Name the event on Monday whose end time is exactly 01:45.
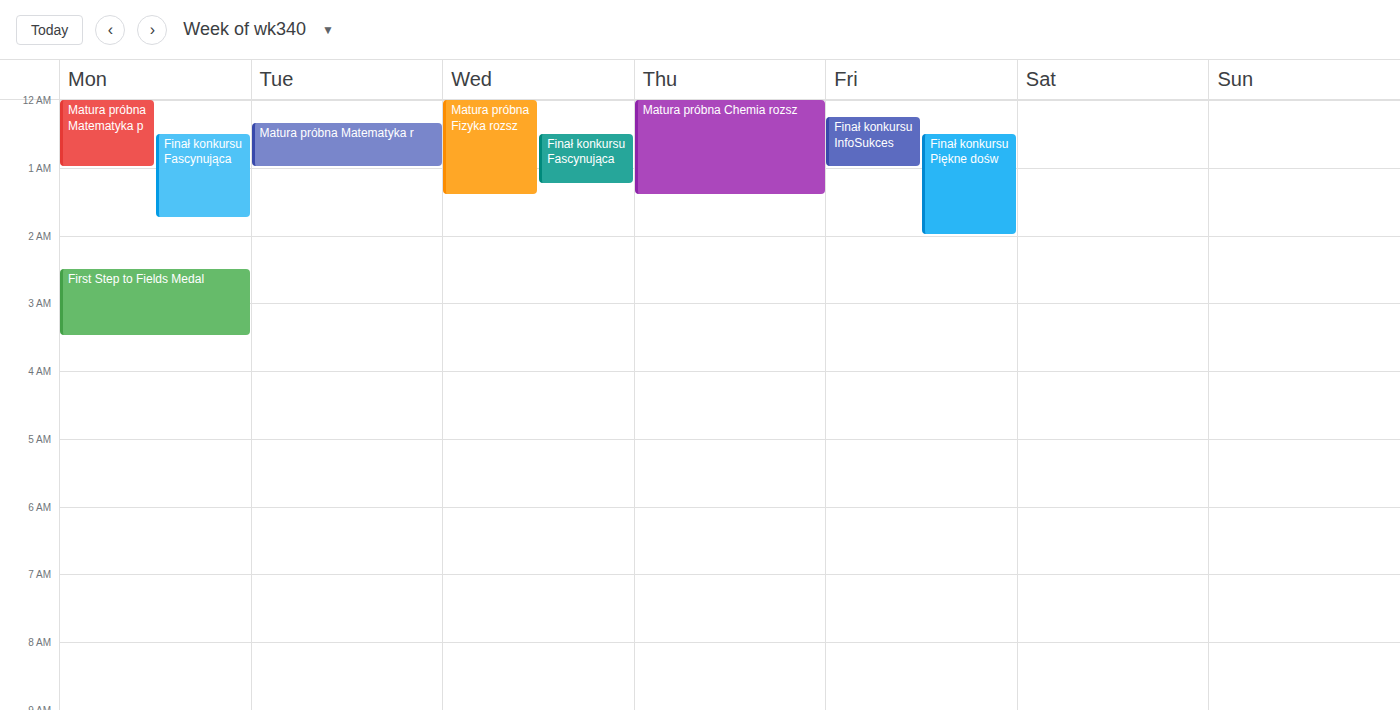
"Finał konkursu Fascynująca"